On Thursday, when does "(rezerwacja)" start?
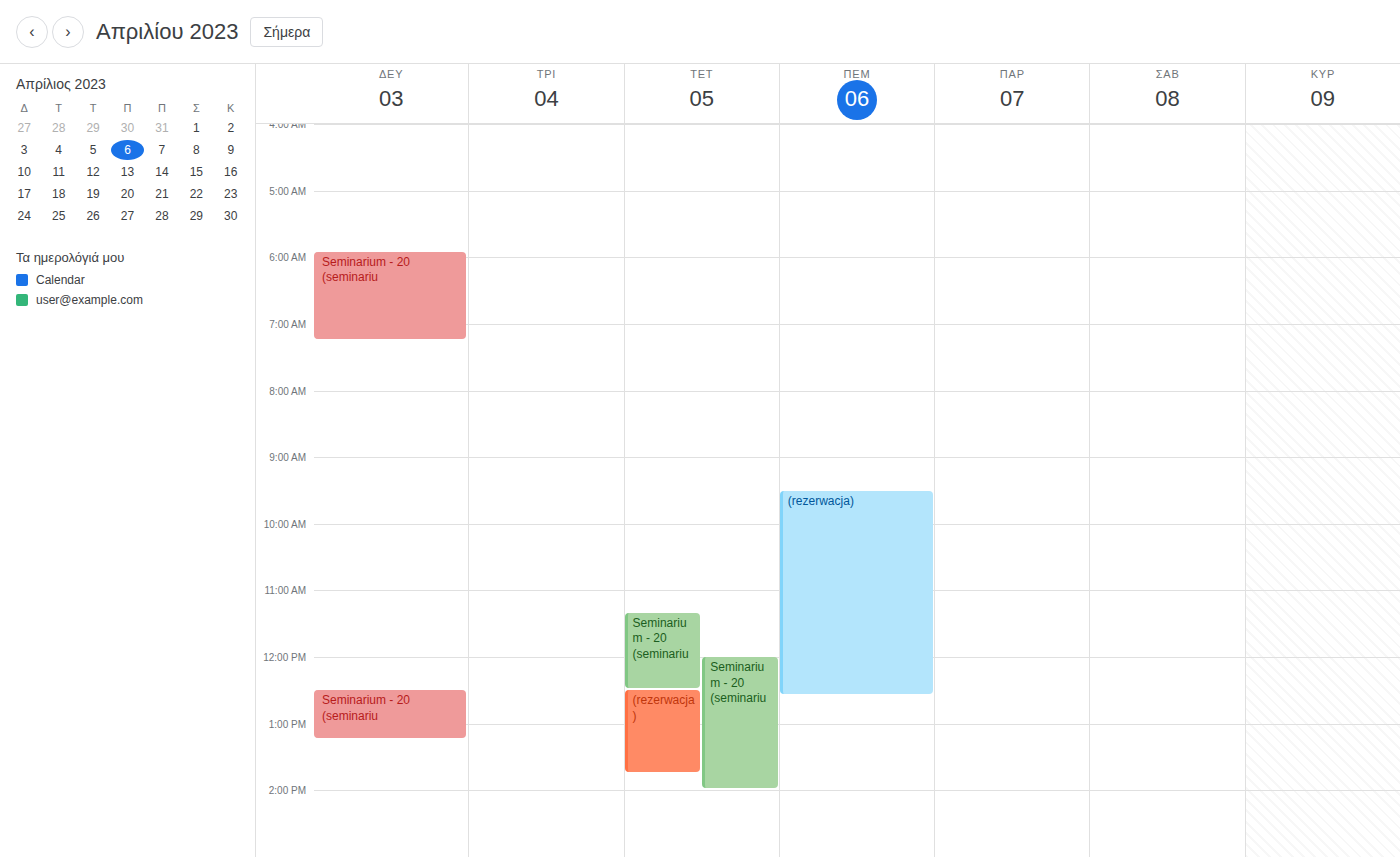
9:30 AM